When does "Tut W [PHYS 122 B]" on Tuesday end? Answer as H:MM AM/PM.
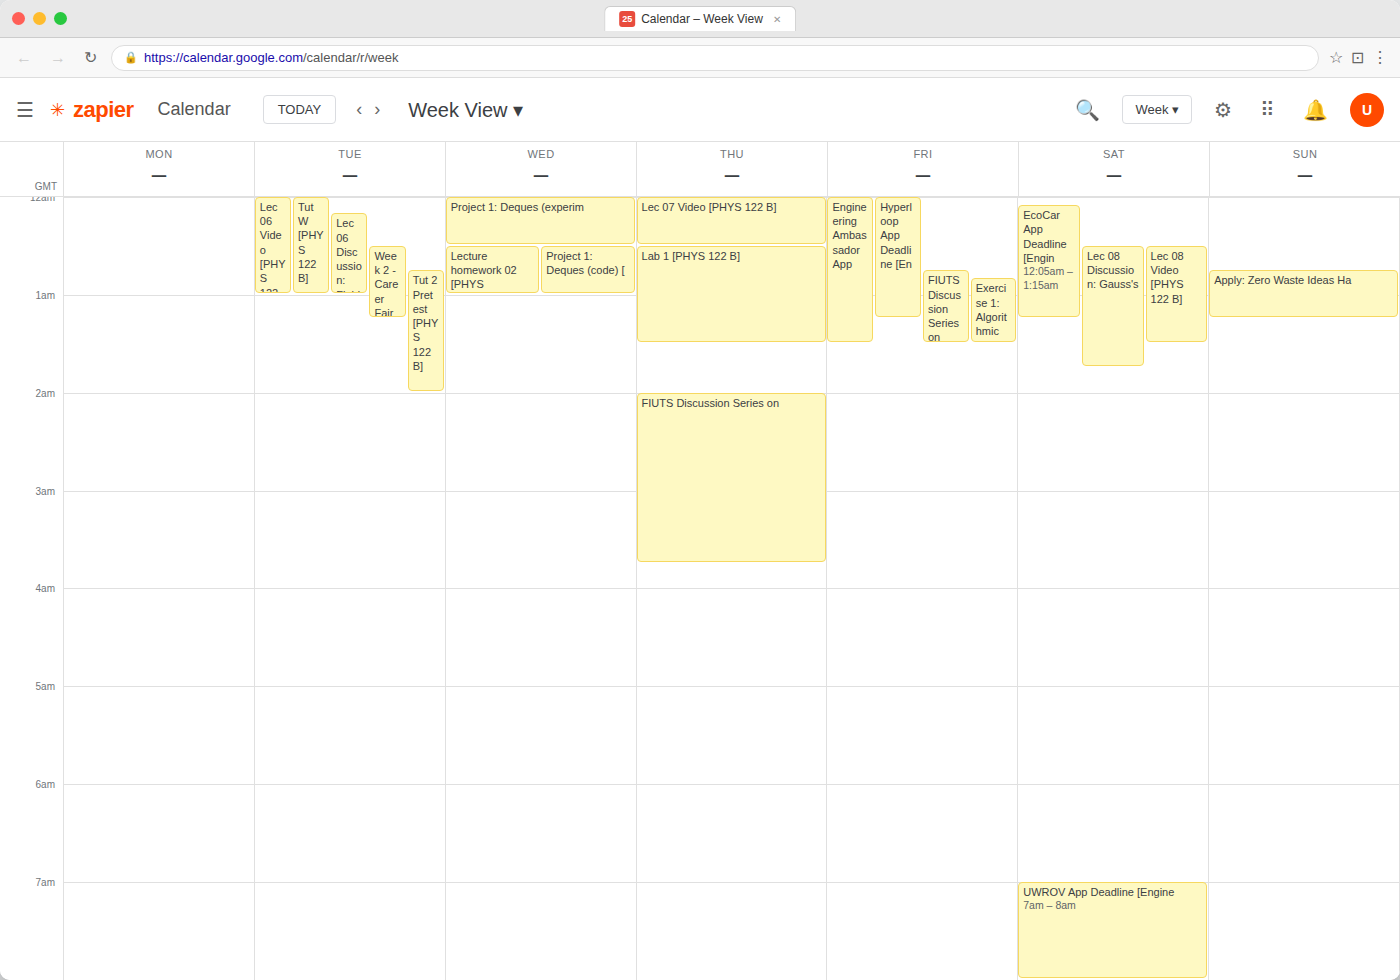
1:00 AM